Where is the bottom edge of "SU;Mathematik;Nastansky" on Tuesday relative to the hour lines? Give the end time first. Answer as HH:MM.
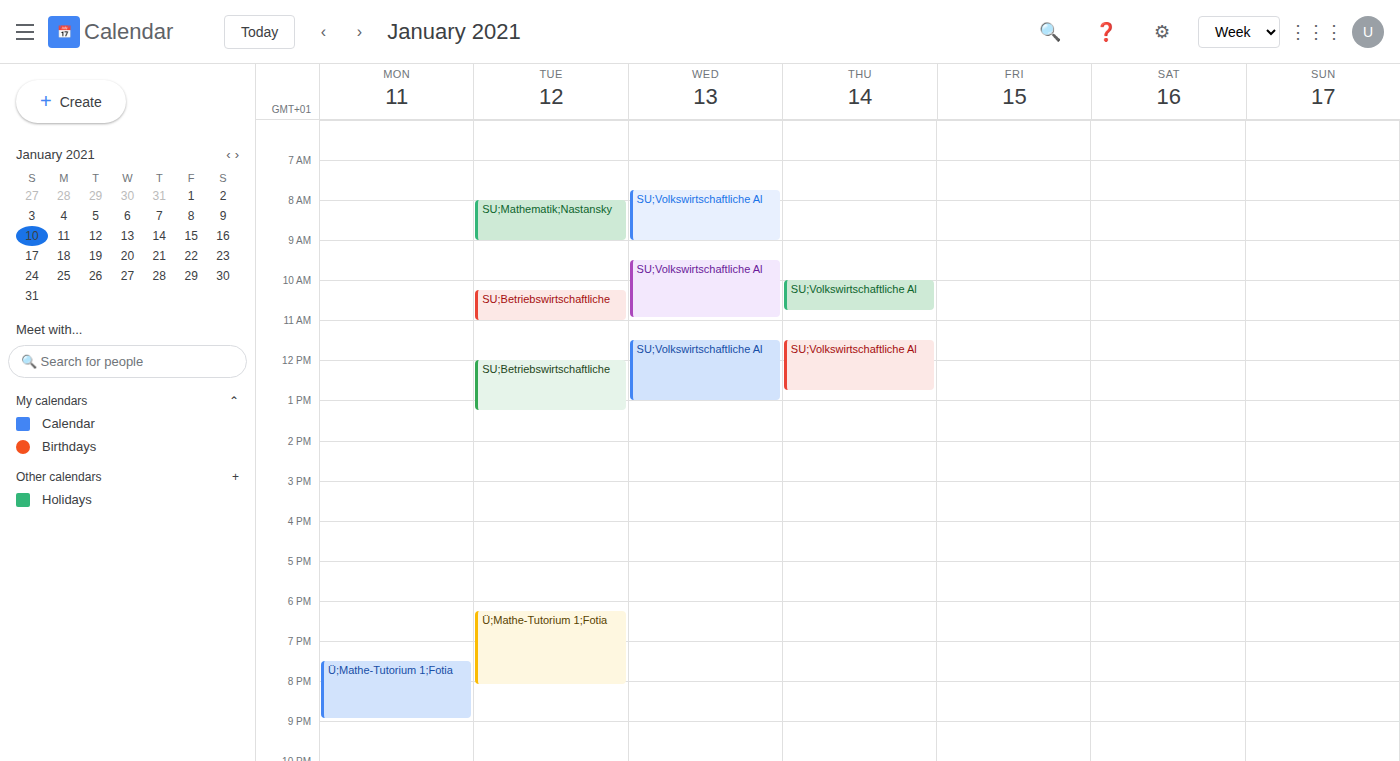
09:00 -- exactly on the 09:00 line.